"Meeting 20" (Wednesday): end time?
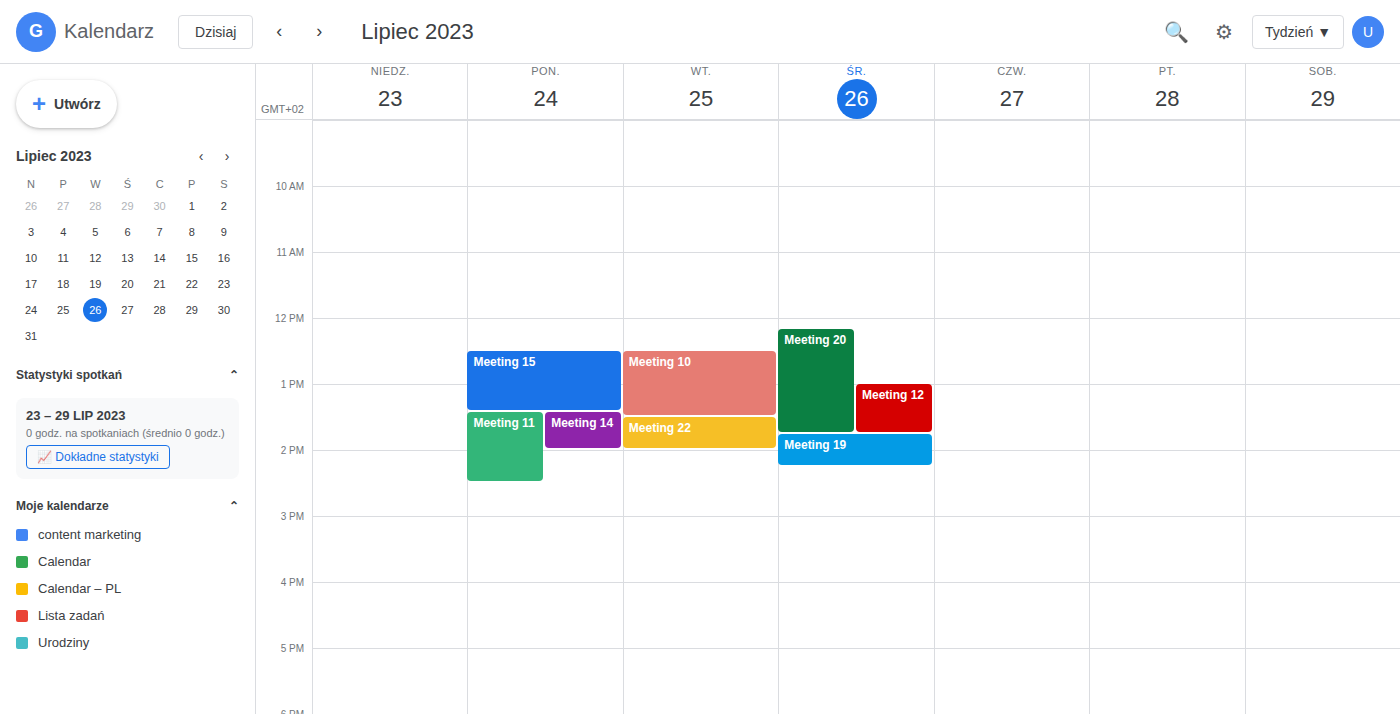
1:45 PM